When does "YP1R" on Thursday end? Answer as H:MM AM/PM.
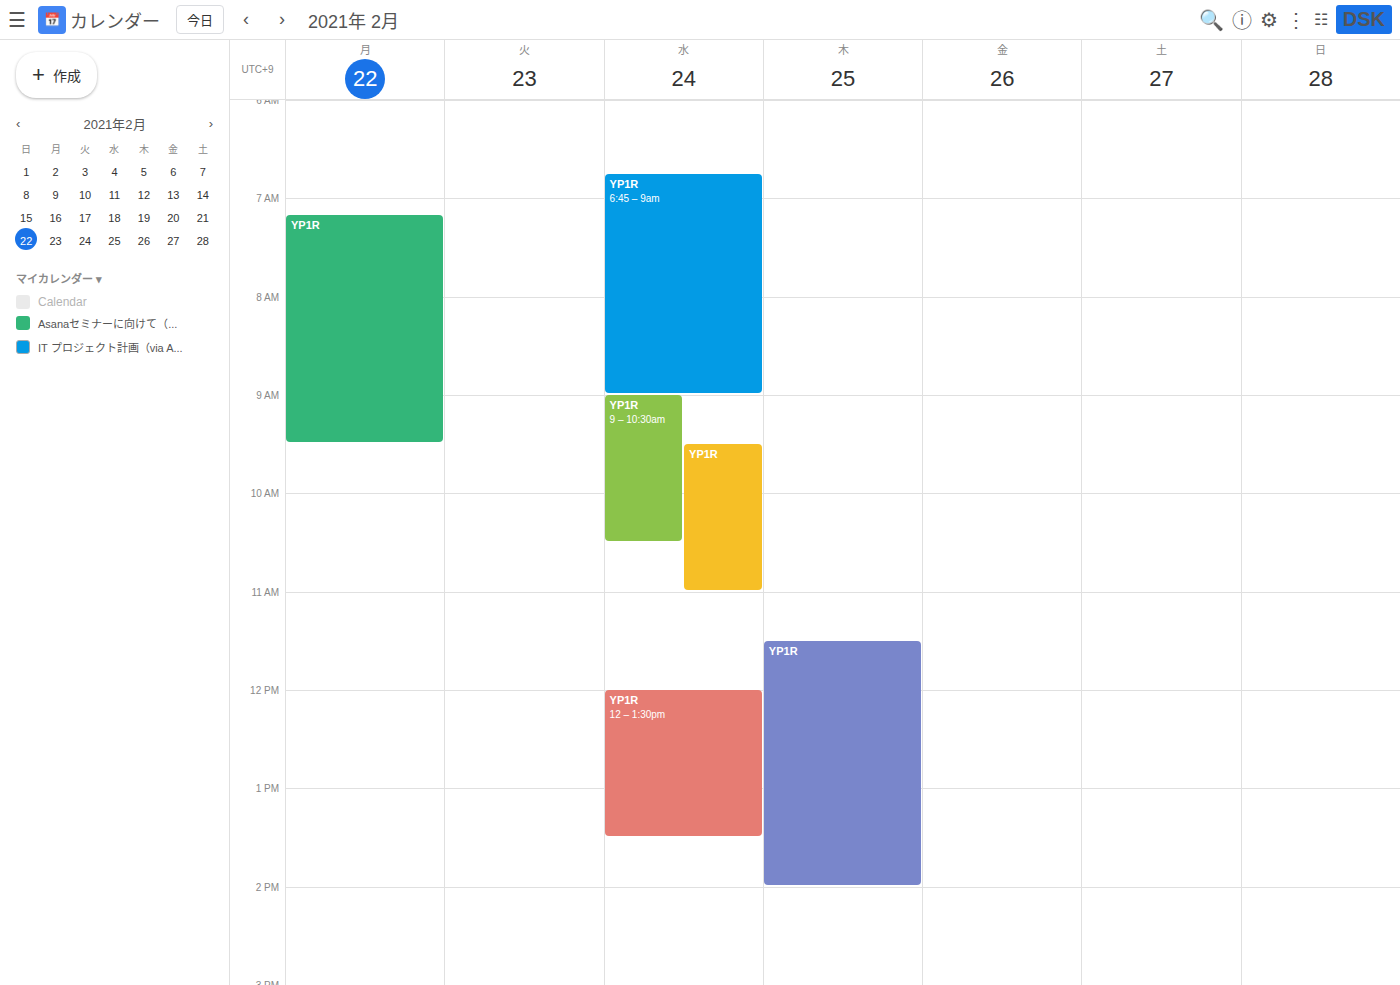
2:00 PM